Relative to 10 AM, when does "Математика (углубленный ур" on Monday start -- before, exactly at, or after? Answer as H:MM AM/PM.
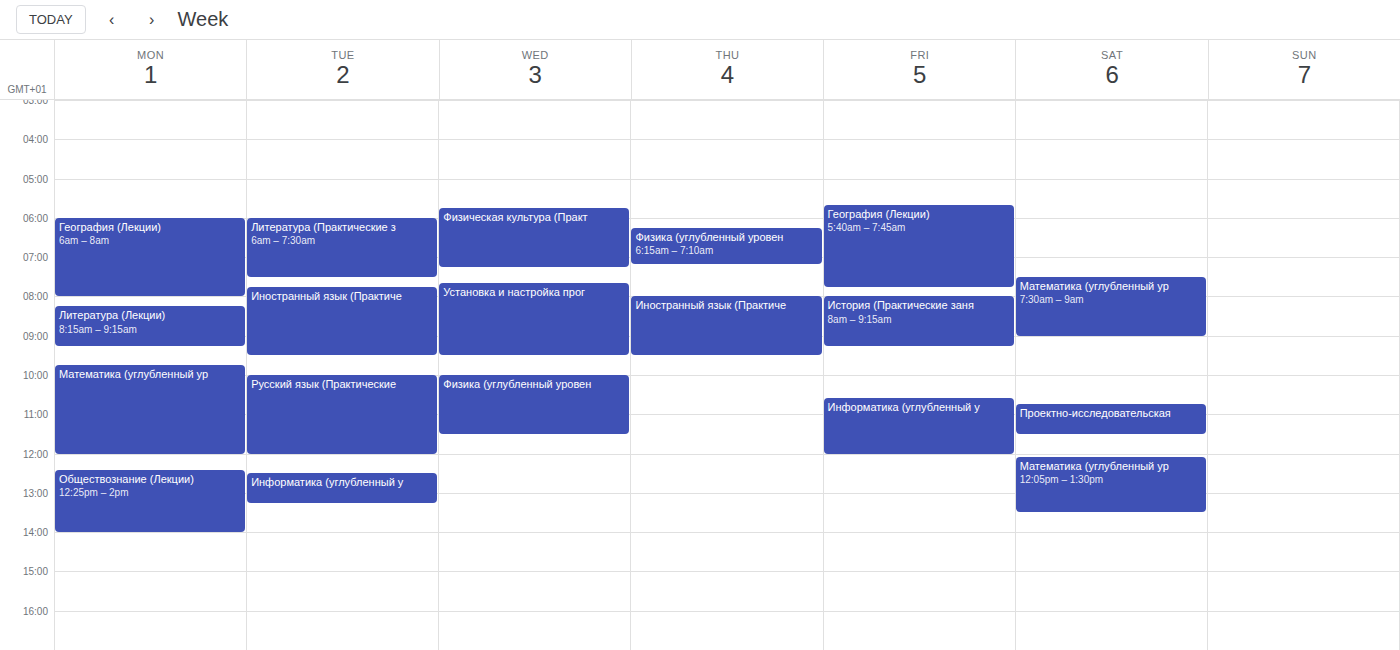
9:45 AM -- before 10 AM, 15 minutes above the 10 AM line.